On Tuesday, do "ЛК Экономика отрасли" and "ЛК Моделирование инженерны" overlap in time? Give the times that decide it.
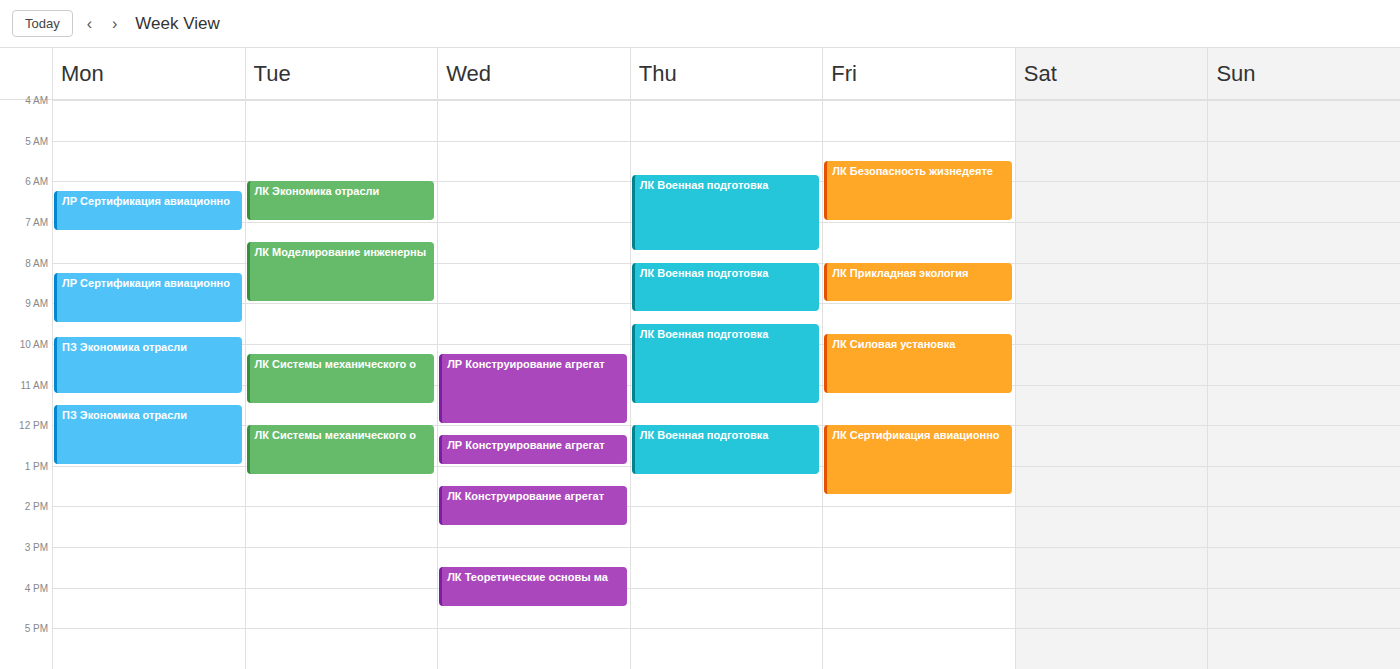
"ЛК Экономика отрасли" ends at 7:00 AM and "ЛК Моделирование инженерны" starts at 7:30 AM -- no overlap.